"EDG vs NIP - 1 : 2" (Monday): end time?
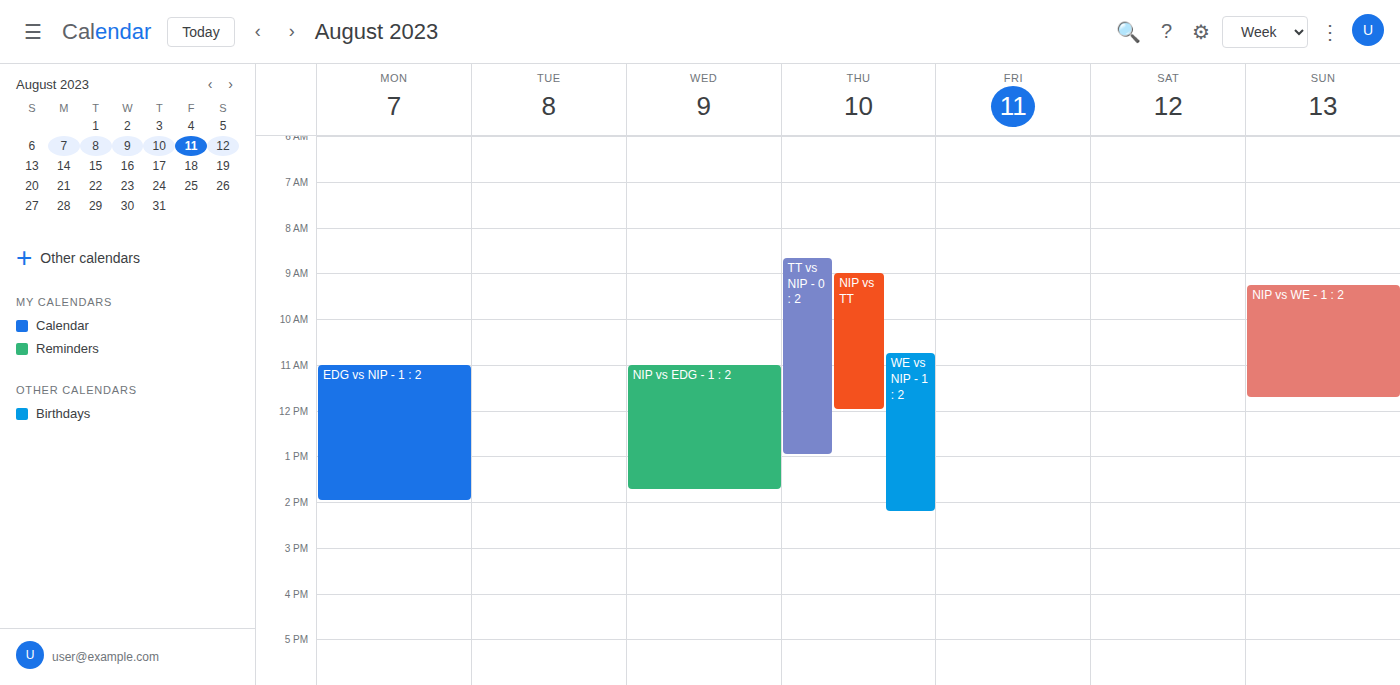
2:00 PM